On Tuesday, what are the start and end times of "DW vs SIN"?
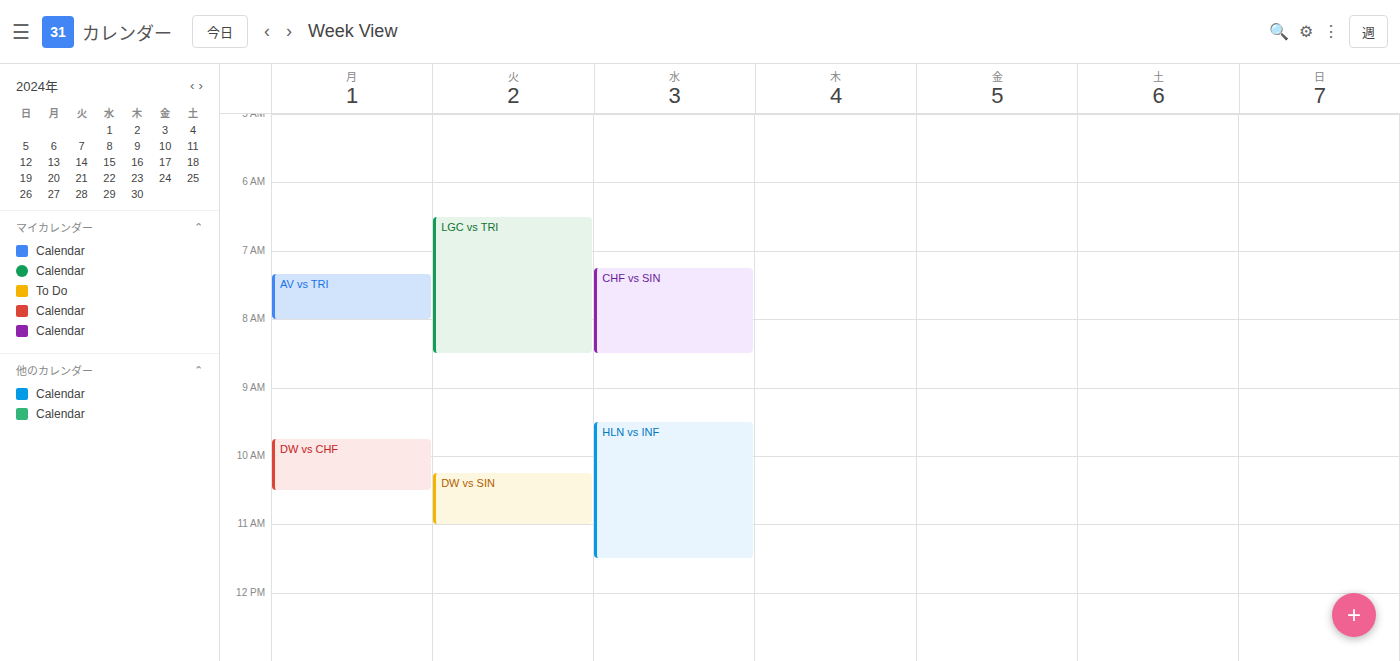
10:15 AM to 11:00 AM